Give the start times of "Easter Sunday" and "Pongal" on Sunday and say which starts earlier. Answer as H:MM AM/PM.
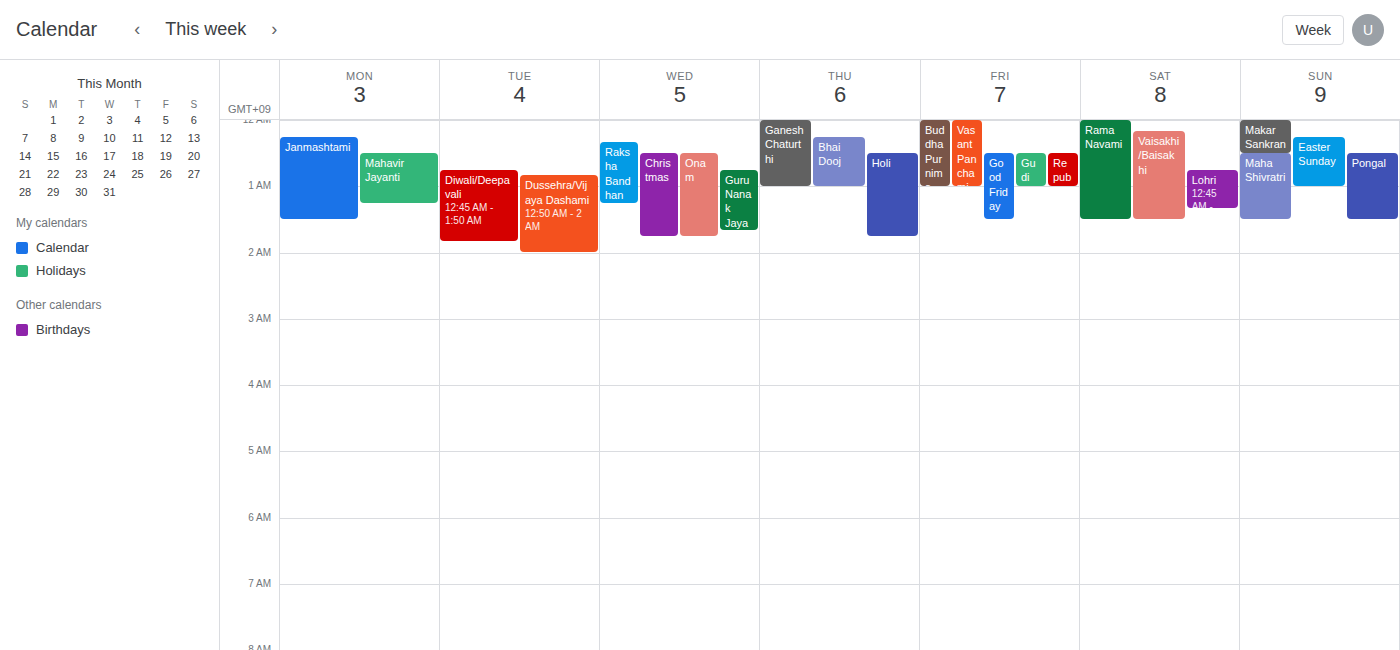
"Easter Sunday" 12:15 AM; "Pongal" 12:30 AM.